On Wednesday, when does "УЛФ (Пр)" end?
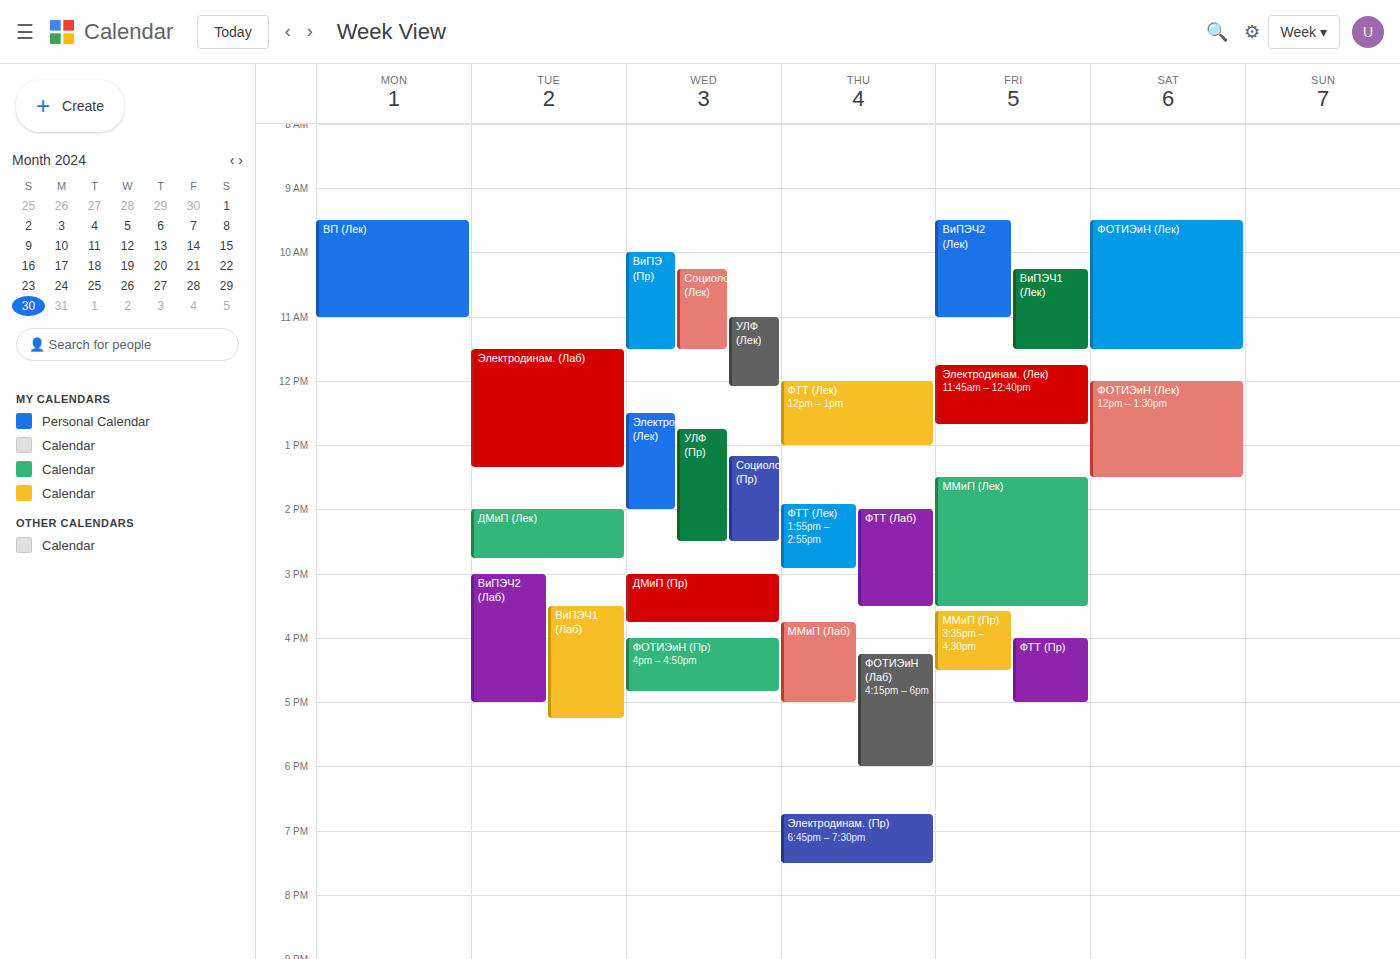
2:30 PM